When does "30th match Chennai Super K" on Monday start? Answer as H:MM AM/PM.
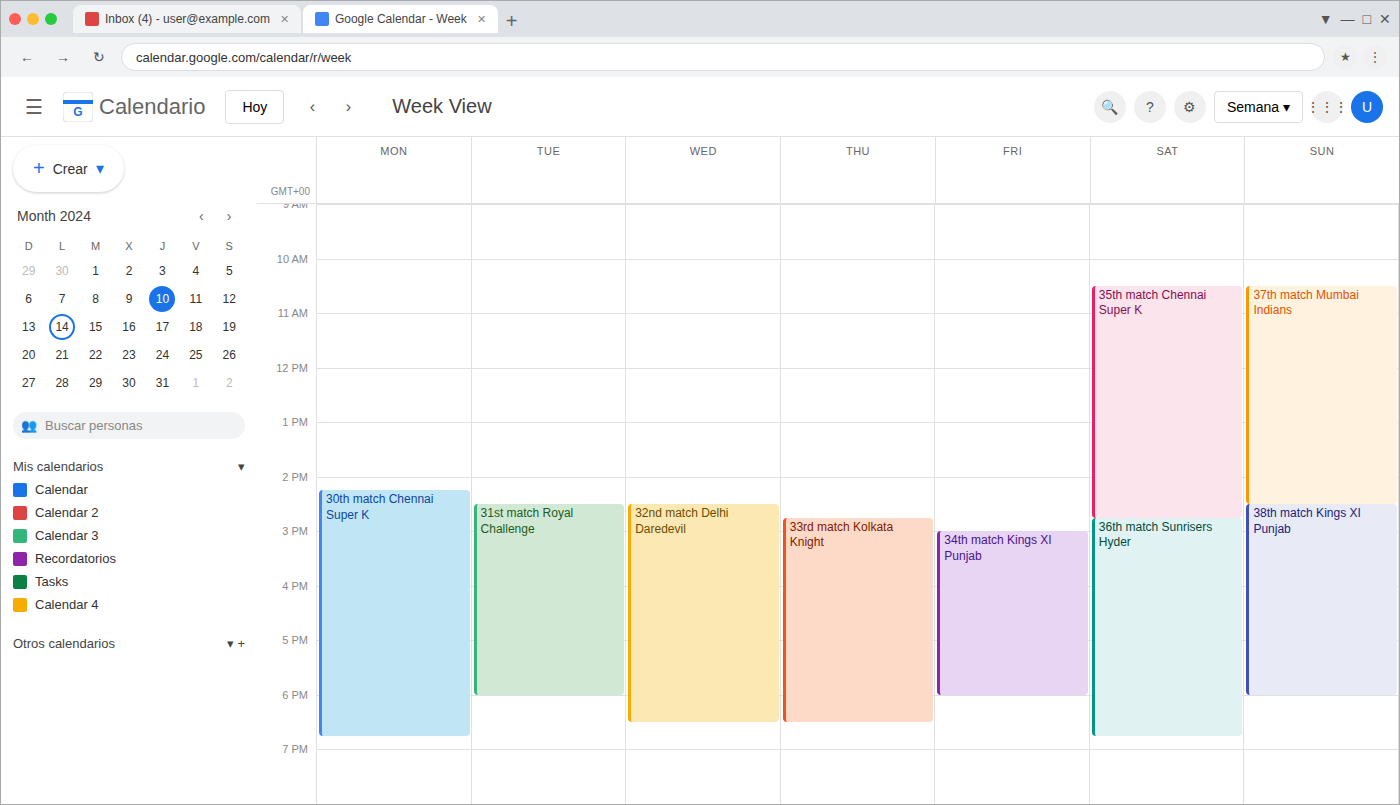
2:15 PM